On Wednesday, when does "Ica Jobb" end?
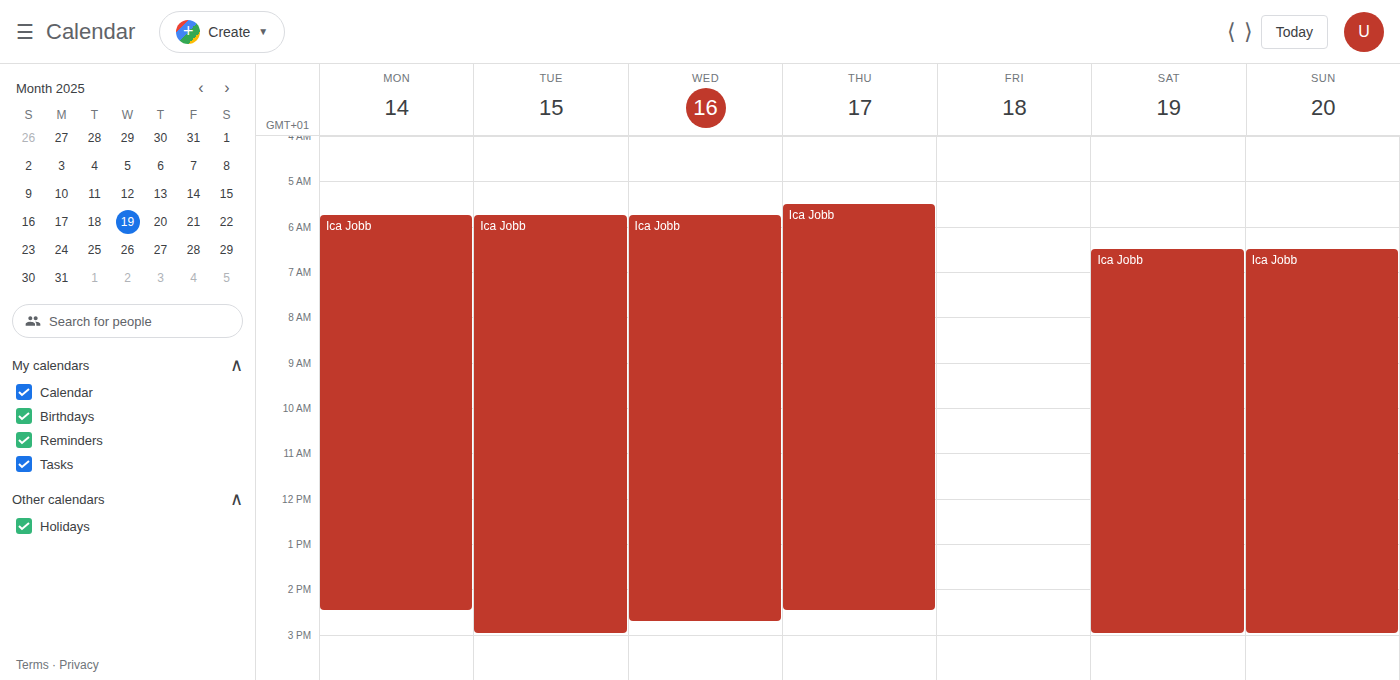
2:45 PM